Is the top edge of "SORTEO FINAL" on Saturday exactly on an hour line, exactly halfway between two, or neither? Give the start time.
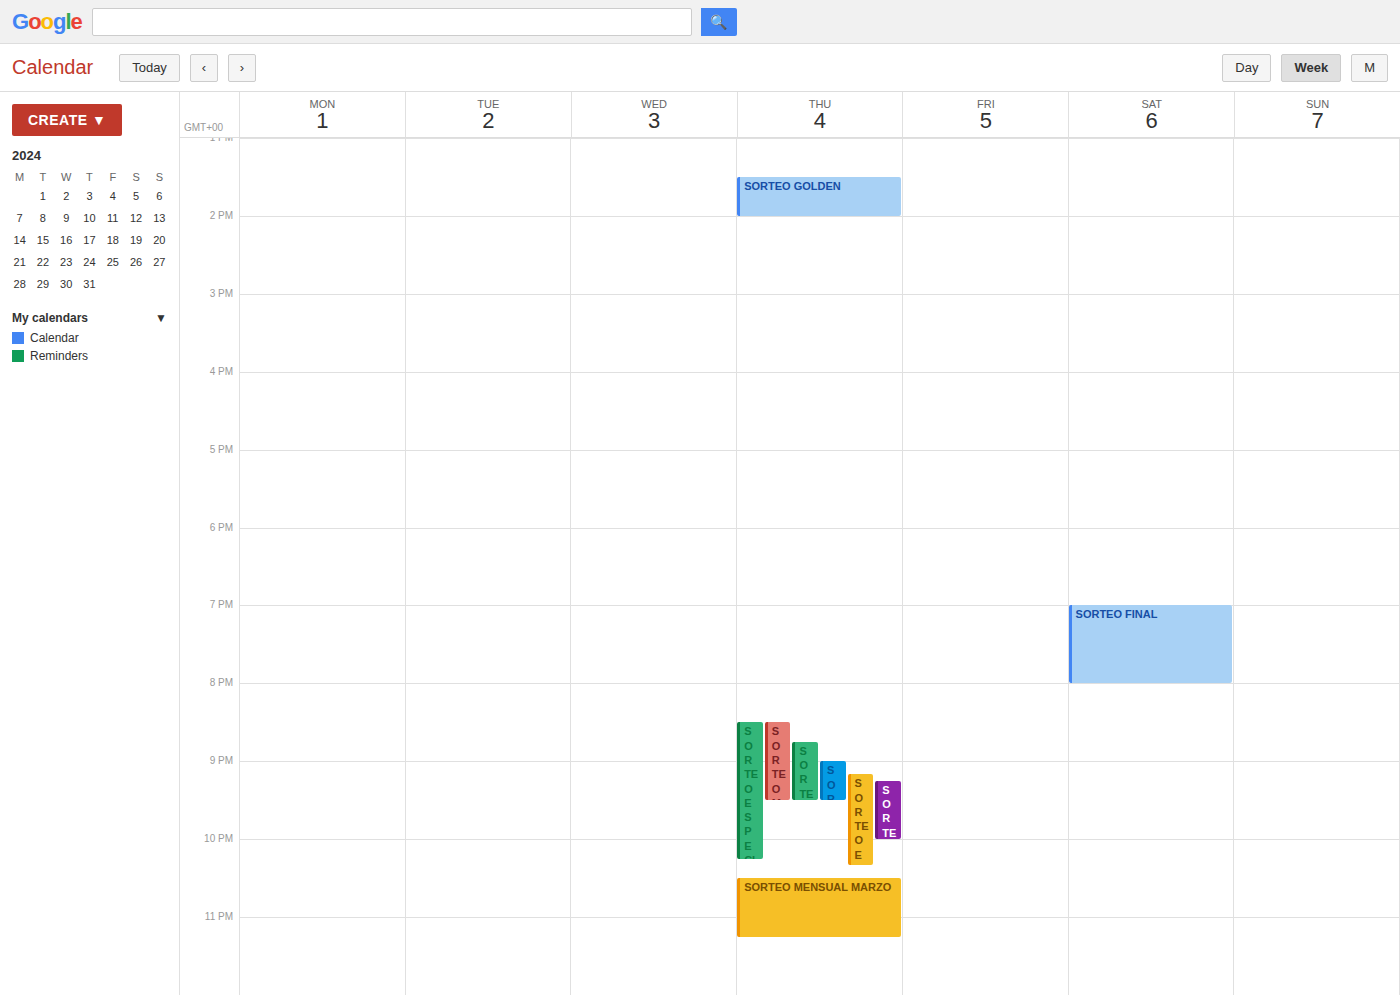
7:00 PM -- exactly on the 7 PM line.